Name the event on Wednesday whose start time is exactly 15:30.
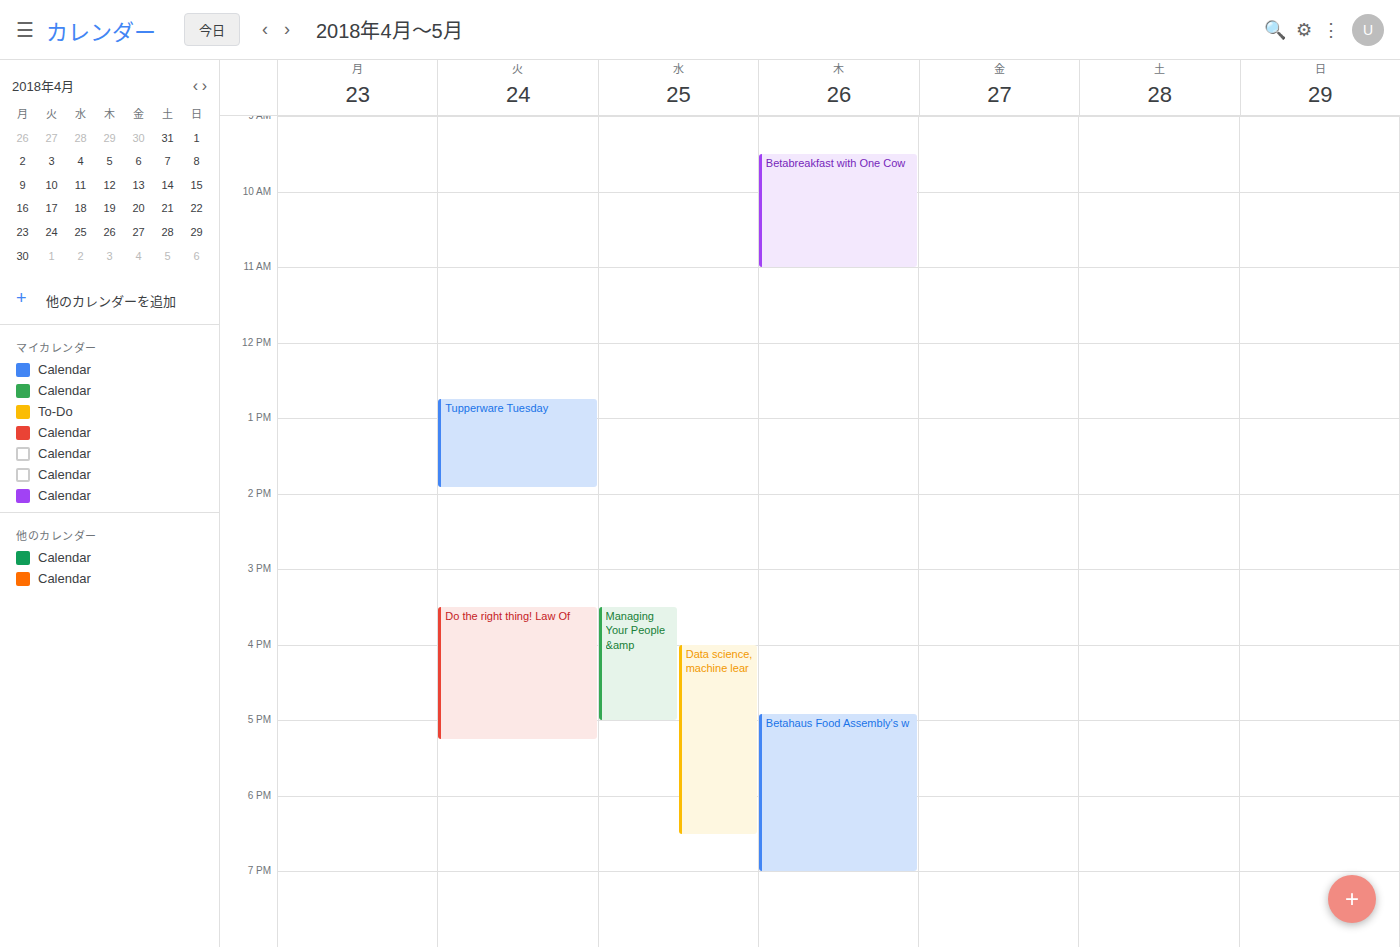
"Managing Your People &amp"